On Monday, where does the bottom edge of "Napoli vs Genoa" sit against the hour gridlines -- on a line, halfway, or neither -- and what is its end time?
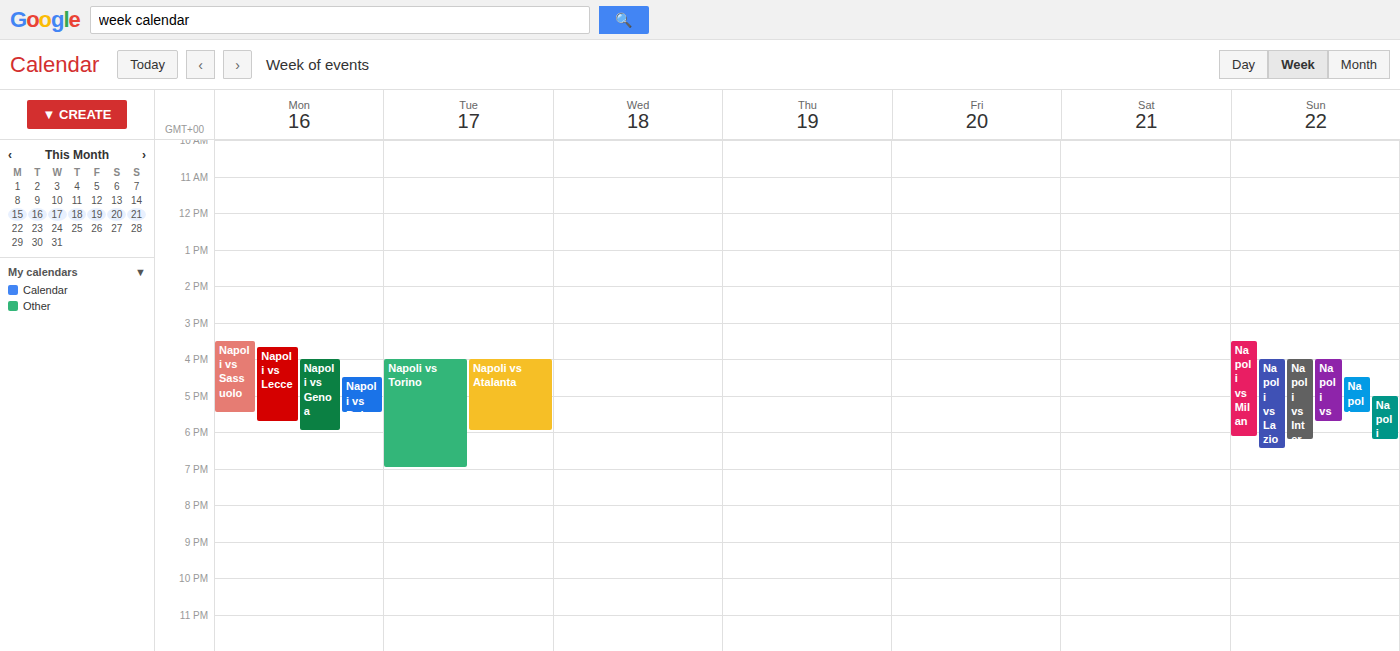
6:00 PM -- exactly on the 6 PM line.